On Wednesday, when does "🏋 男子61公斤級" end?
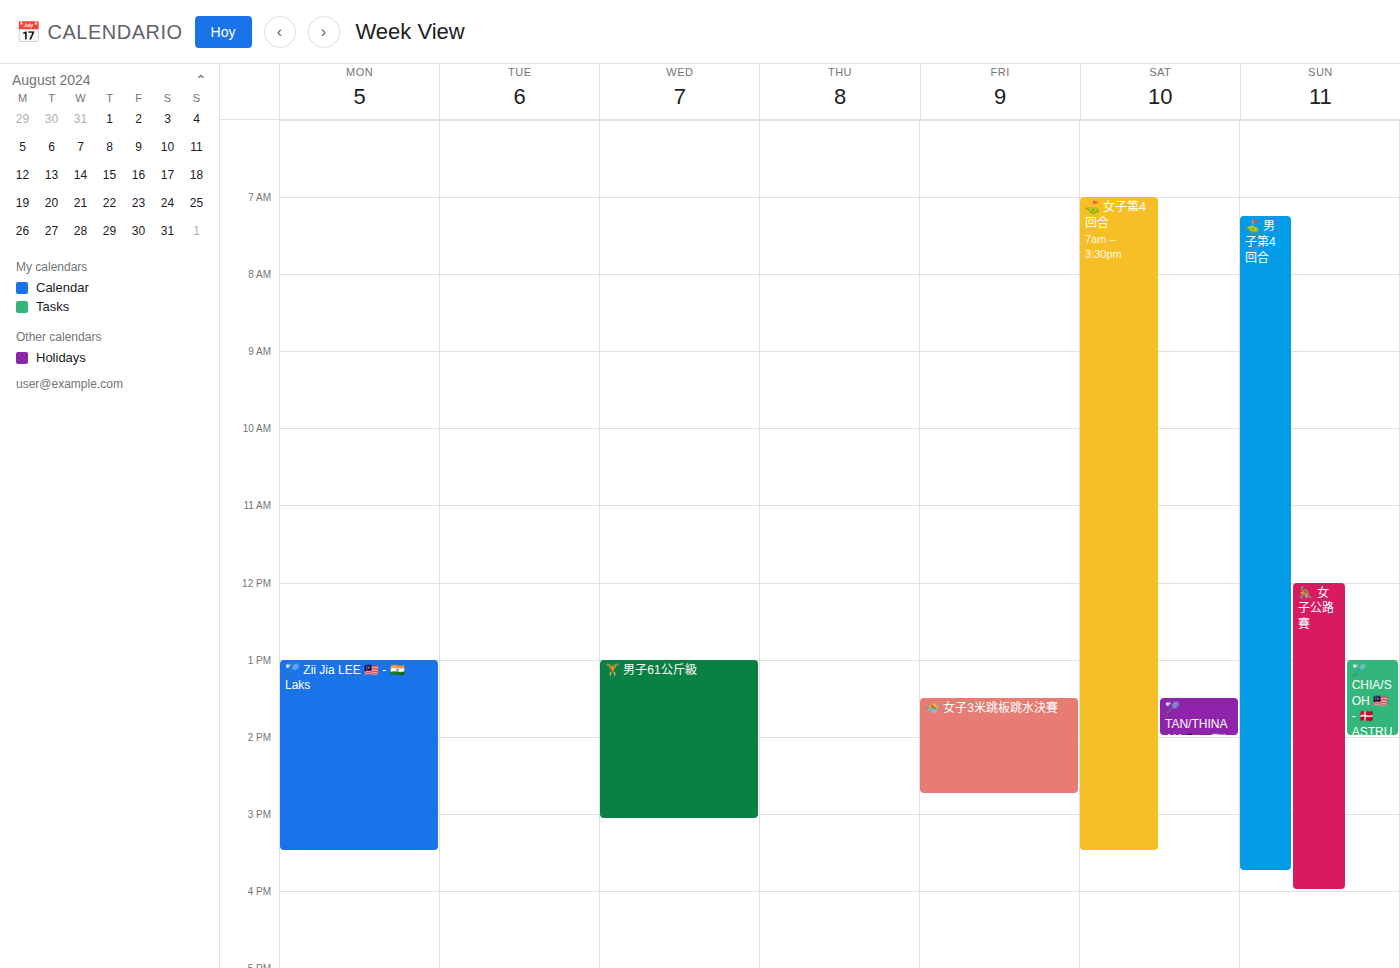
3:05 PM